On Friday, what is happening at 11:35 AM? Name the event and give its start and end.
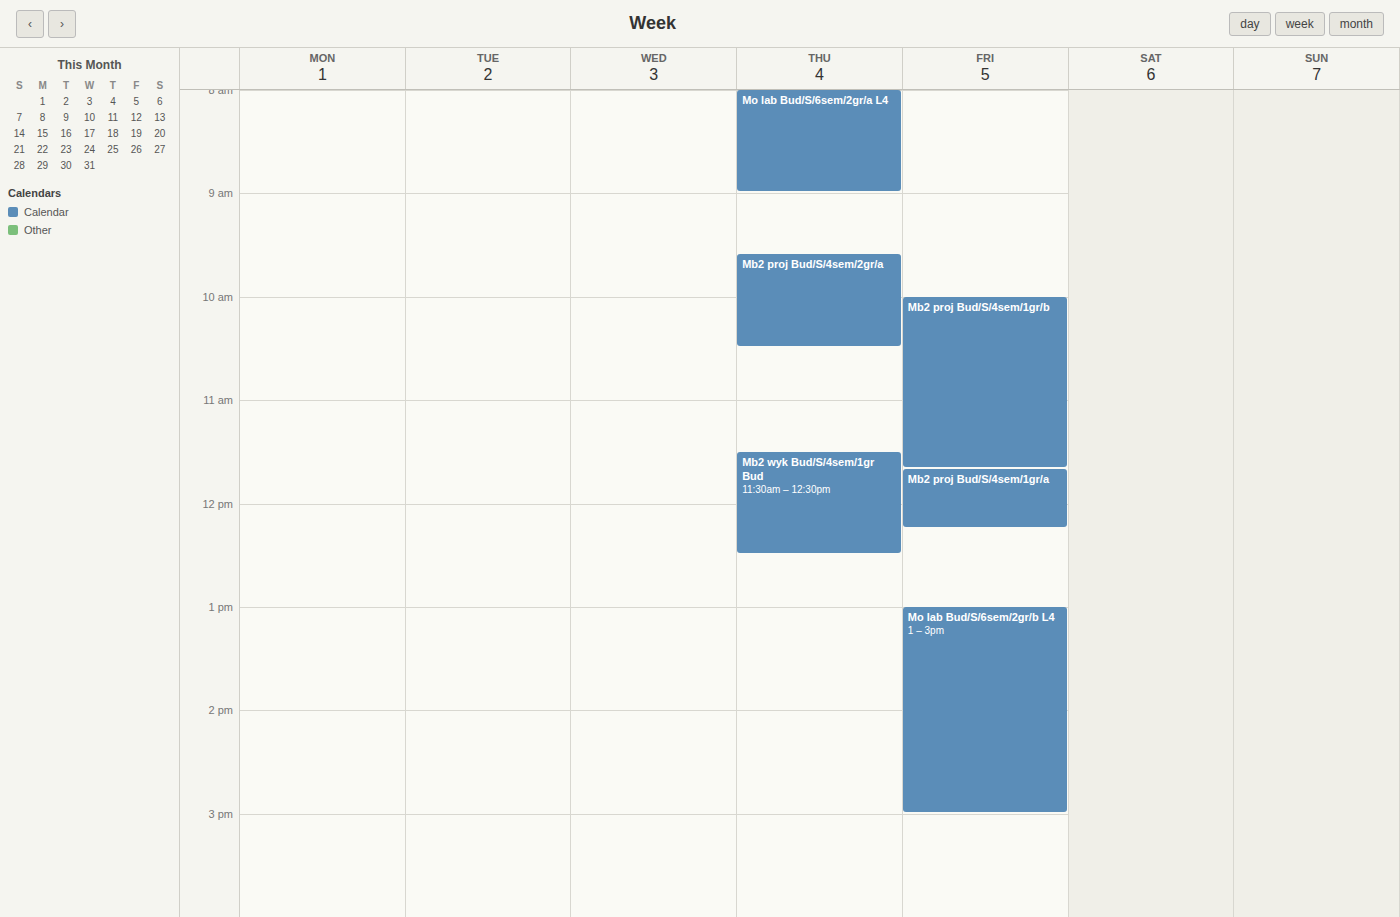
"Mb2 proj Bud/S/4sem/1gr/b", 10:00 AM to 11:40 AM